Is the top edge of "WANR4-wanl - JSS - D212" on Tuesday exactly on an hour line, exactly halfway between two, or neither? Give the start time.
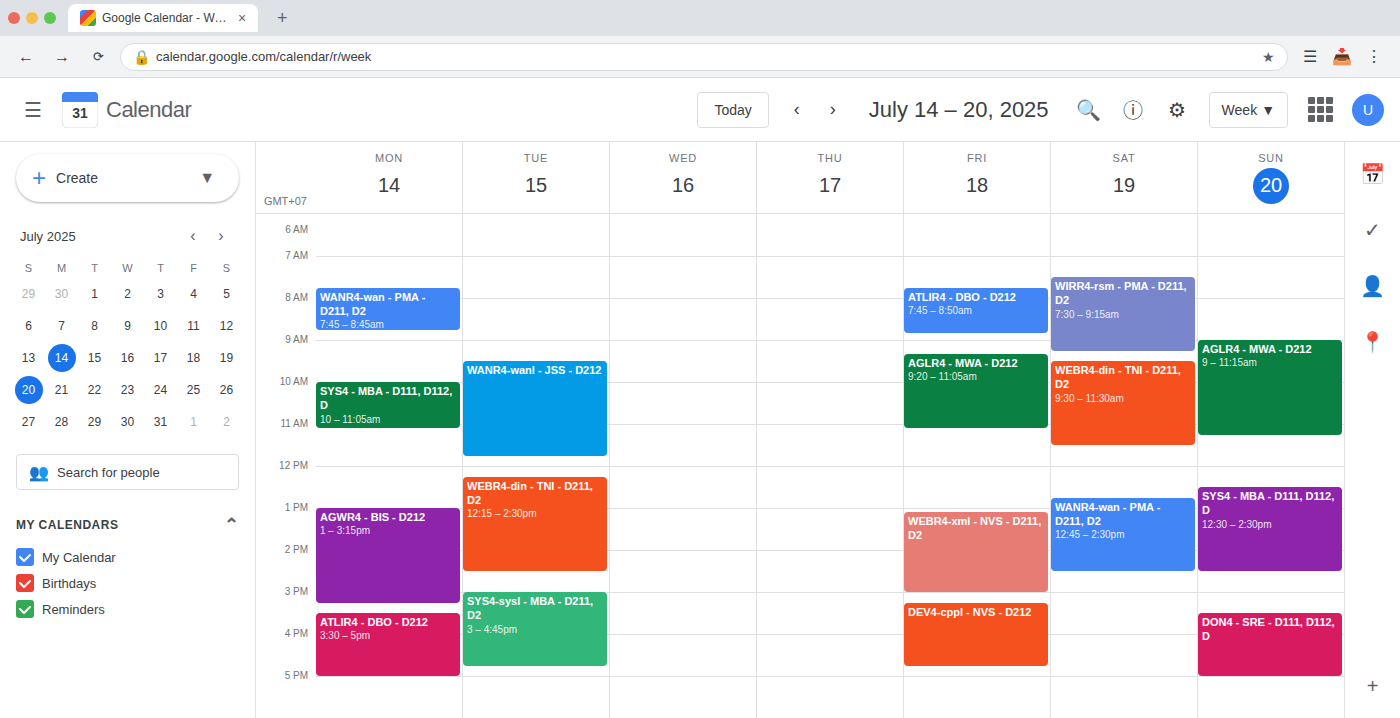
9:30 AM -- halfway between the 9 AM and 10 AM lines.